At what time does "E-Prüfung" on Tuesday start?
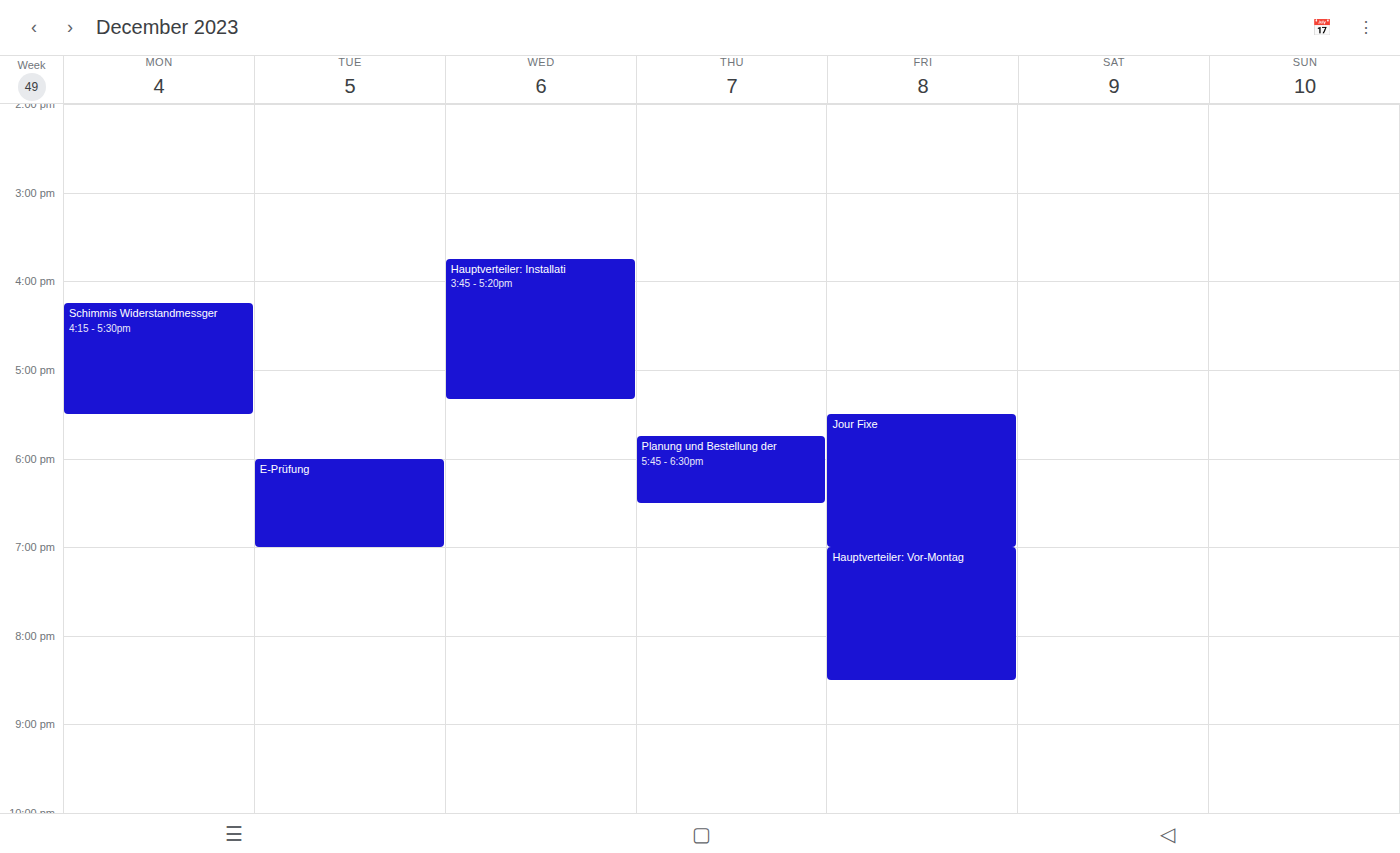
6:00 PM